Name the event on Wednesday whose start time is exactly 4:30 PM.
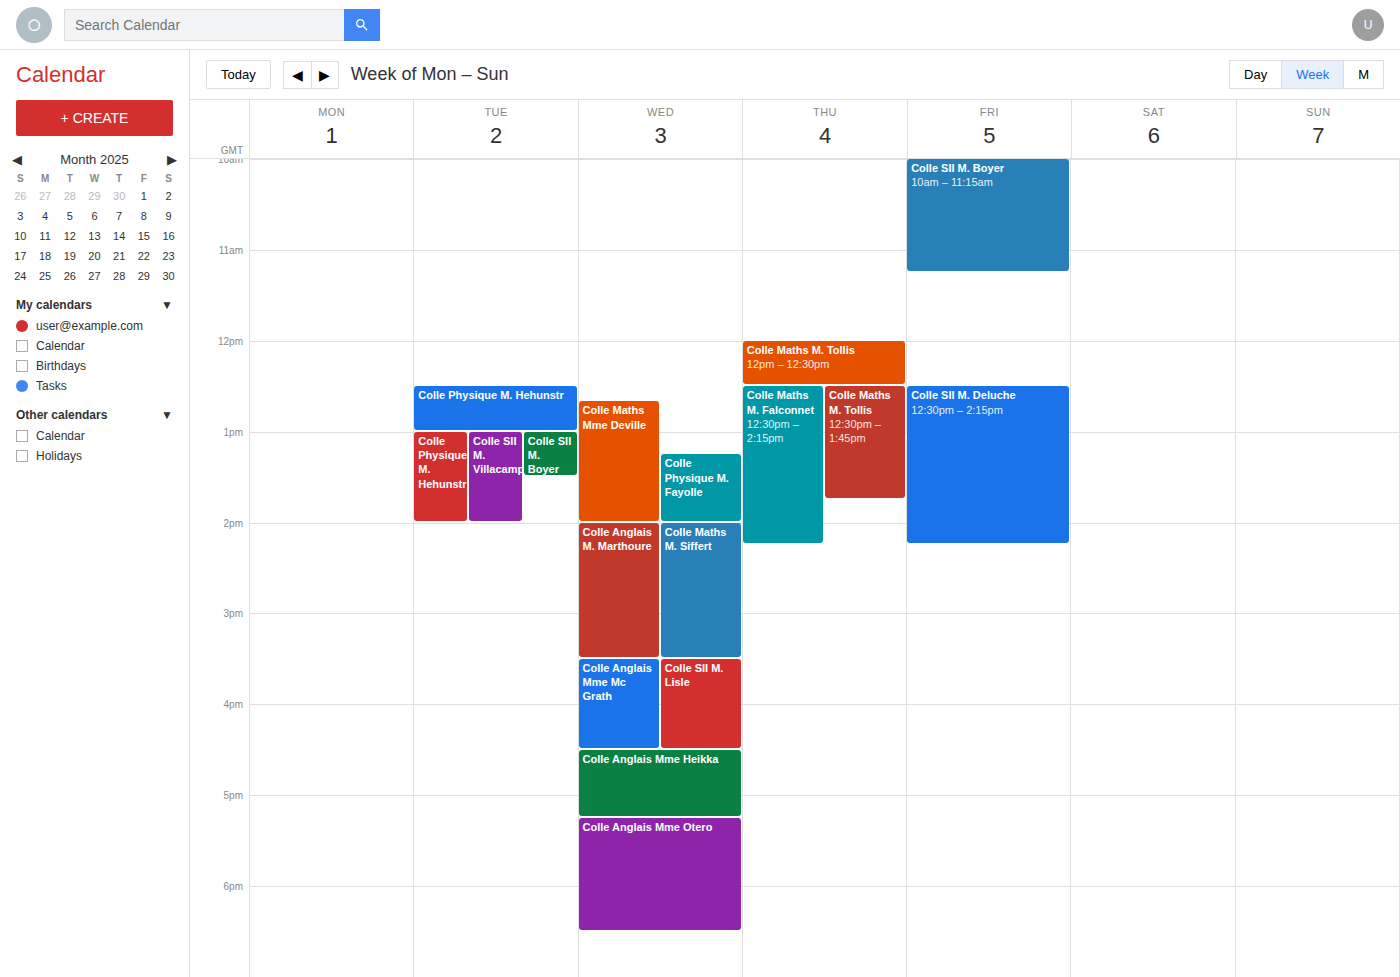
"Colle Anglais Mme Heikka"